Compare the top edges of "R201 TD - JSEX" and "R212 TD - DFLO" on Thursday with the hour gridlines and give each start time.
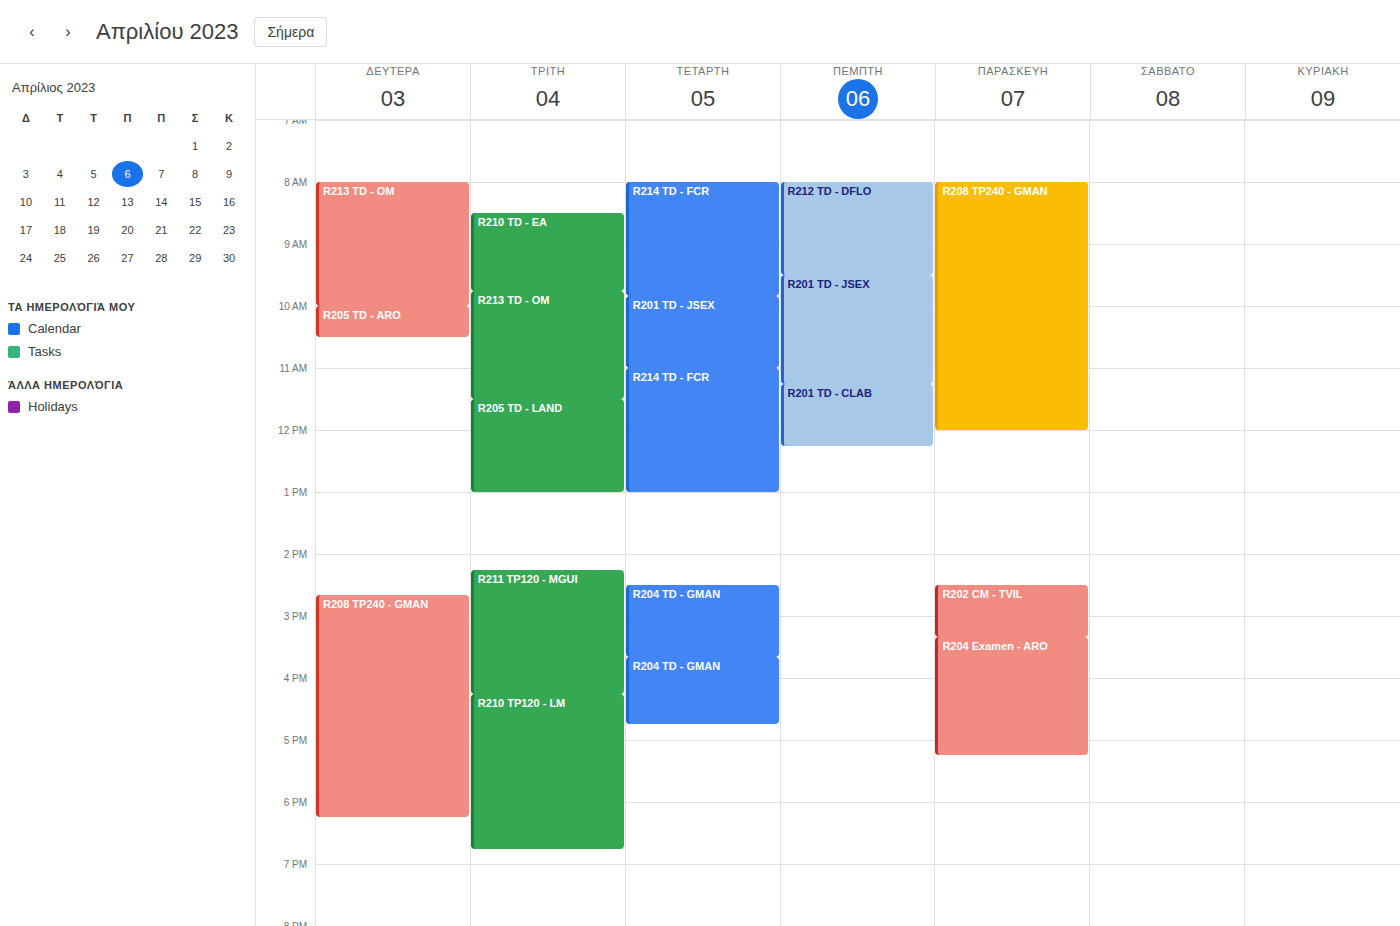
"R201 TD - JSEX": 9:30 AM, halfway between the 9 AM and 10 AM lines. "R212 TD - DFLO": 8:00 AM, exactly on the 8 AM line.